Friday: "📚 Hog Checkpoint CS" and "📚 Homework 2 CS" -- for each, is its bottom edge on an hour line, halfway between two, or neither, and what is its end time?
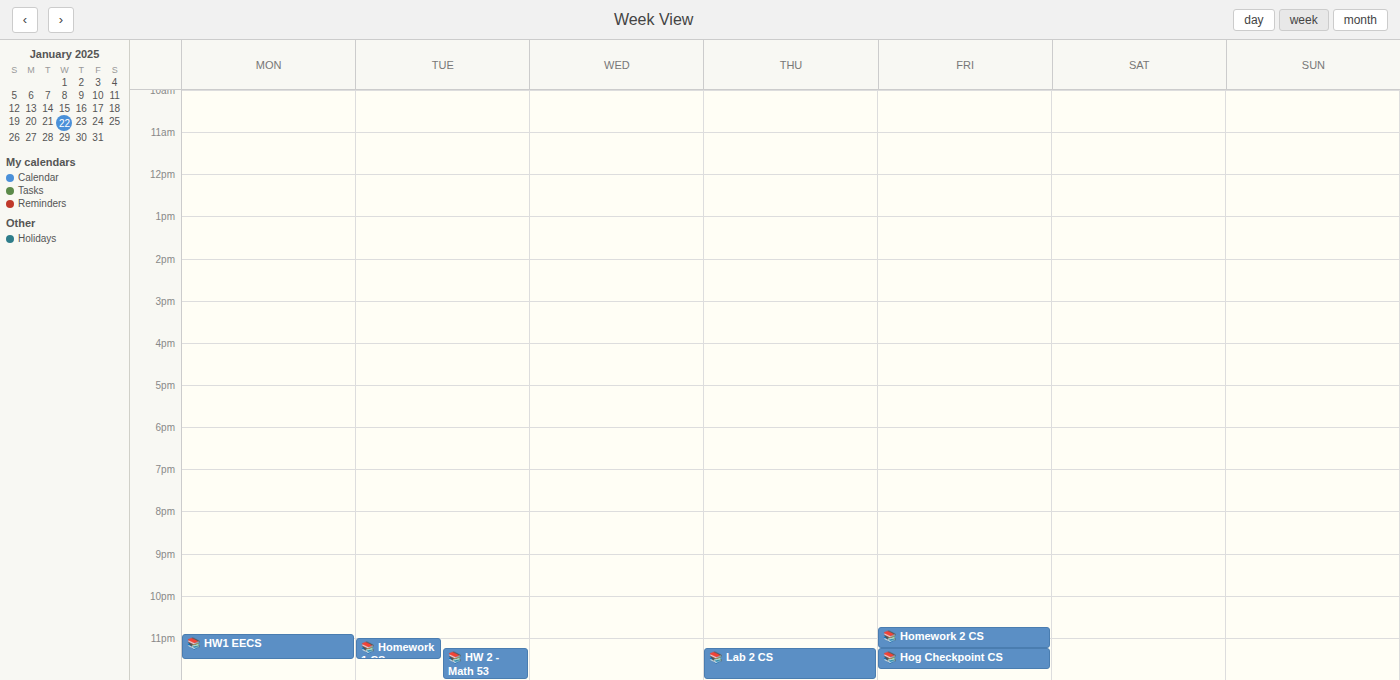
"📚 Hog Checkpoint CS": 11:45 PM, neither: three quarters of the way from the 11 PM line to the 12 AM line. "📚 Homework 2 CS": 11:15 PM, neither: a quarter of the way from the 11 PM line to the 12 AM line.